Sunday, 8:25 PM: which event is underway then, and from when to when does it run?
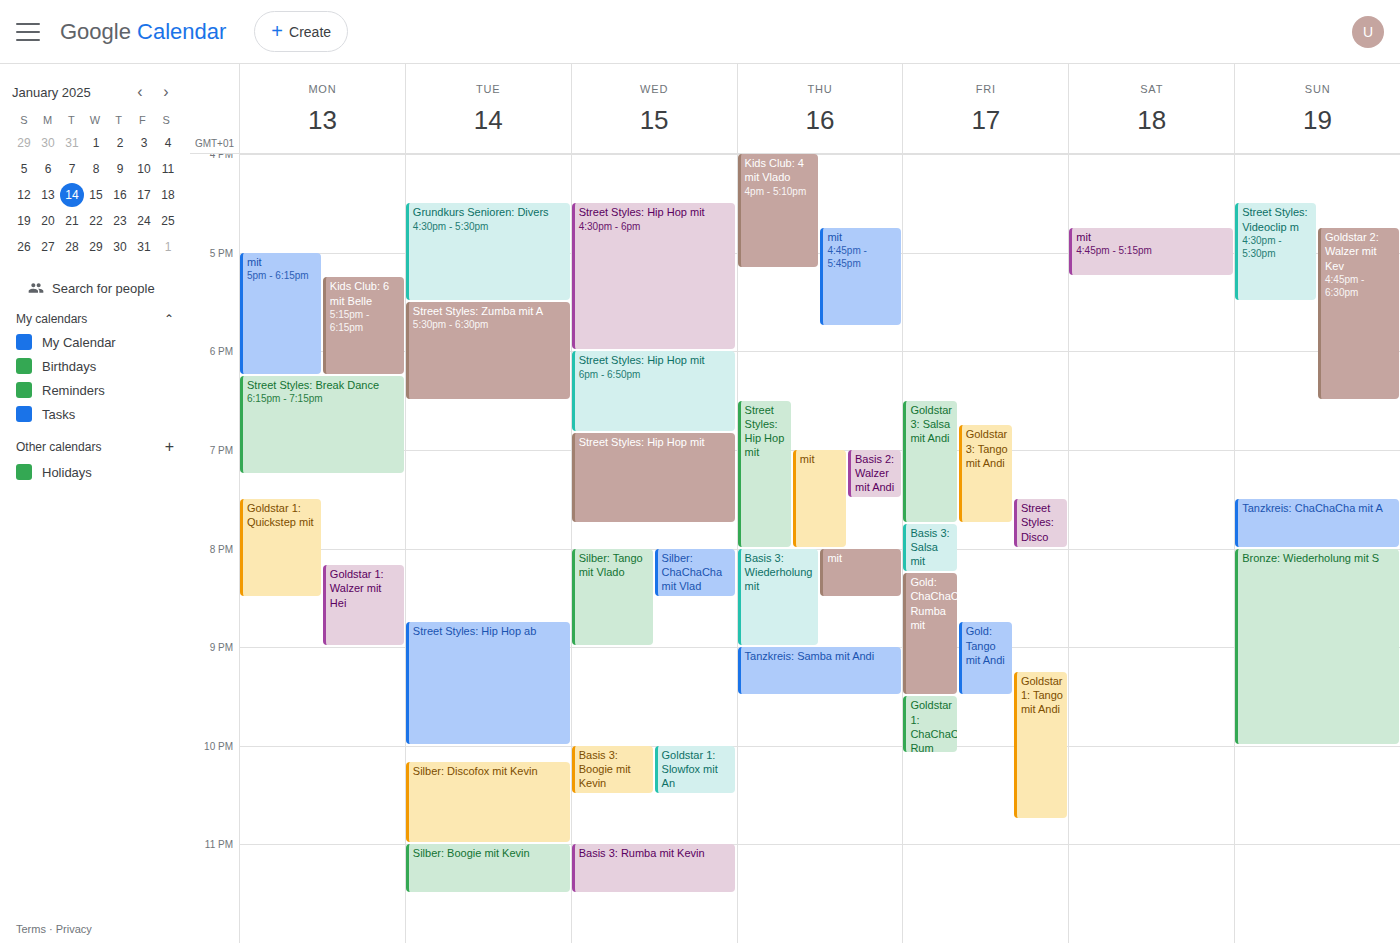
"Bronze: Wiederholung mit S", 8:00 PM to 10:00 PM